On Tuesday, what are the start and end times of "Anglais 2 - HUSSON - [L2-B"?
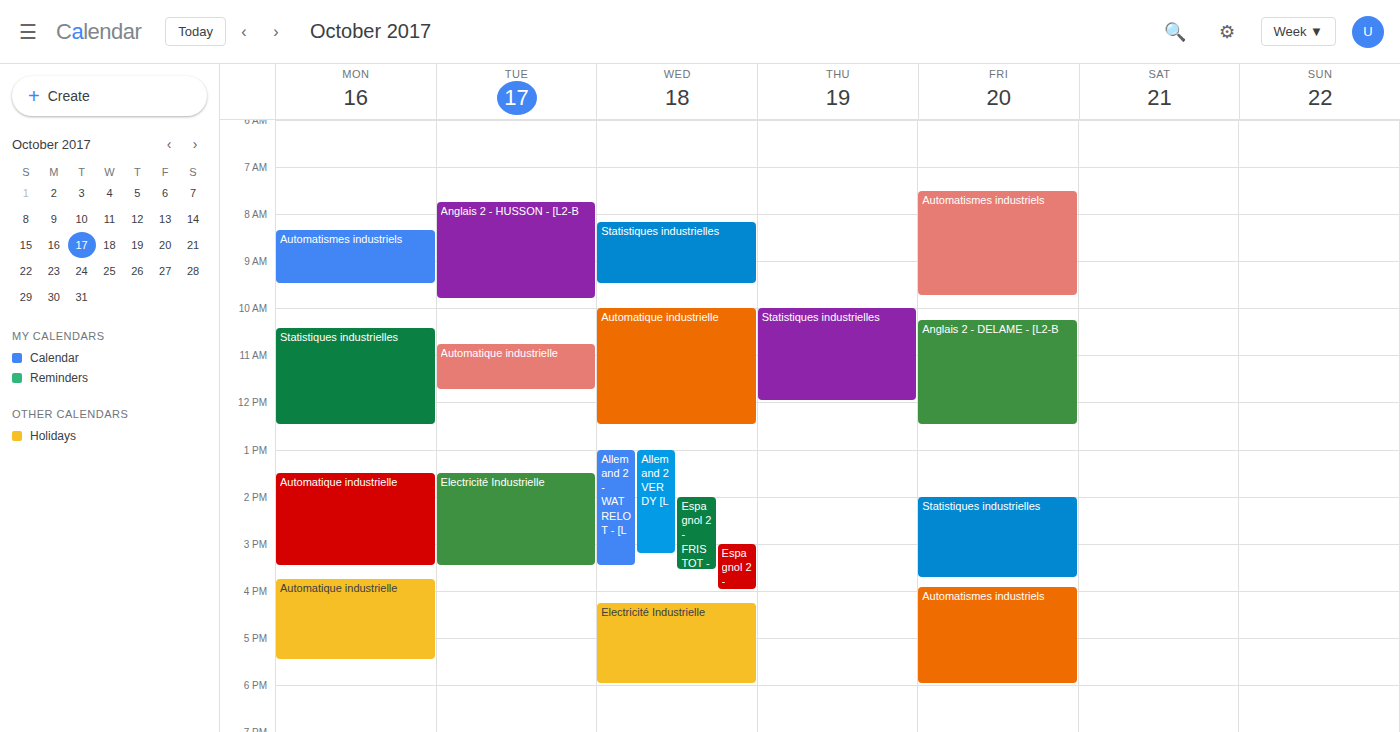
7:45 AM to 9:50 AM